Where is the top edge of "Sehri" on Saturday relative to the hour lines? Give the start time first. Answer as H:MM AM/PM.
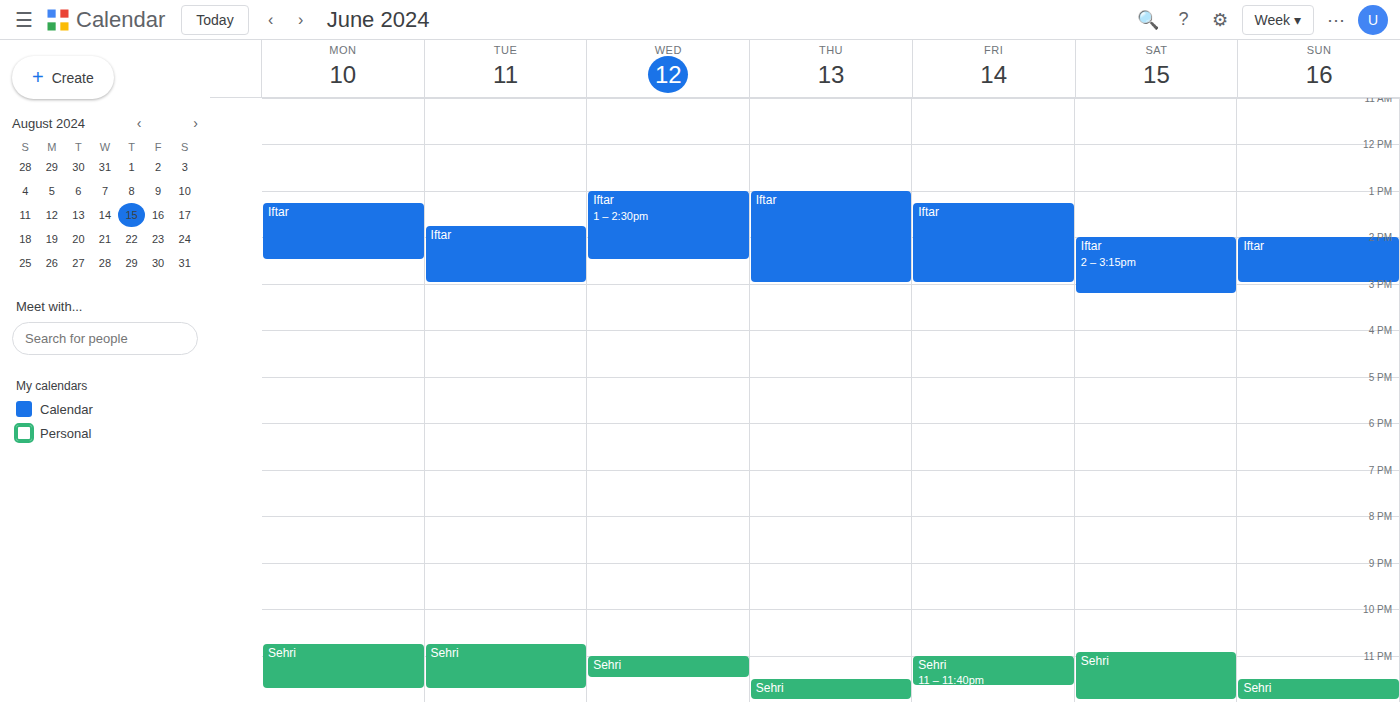
10:55 PM -- neither: 55 minutes below the 10 PM line and 5 minutes above the 11 PM line.